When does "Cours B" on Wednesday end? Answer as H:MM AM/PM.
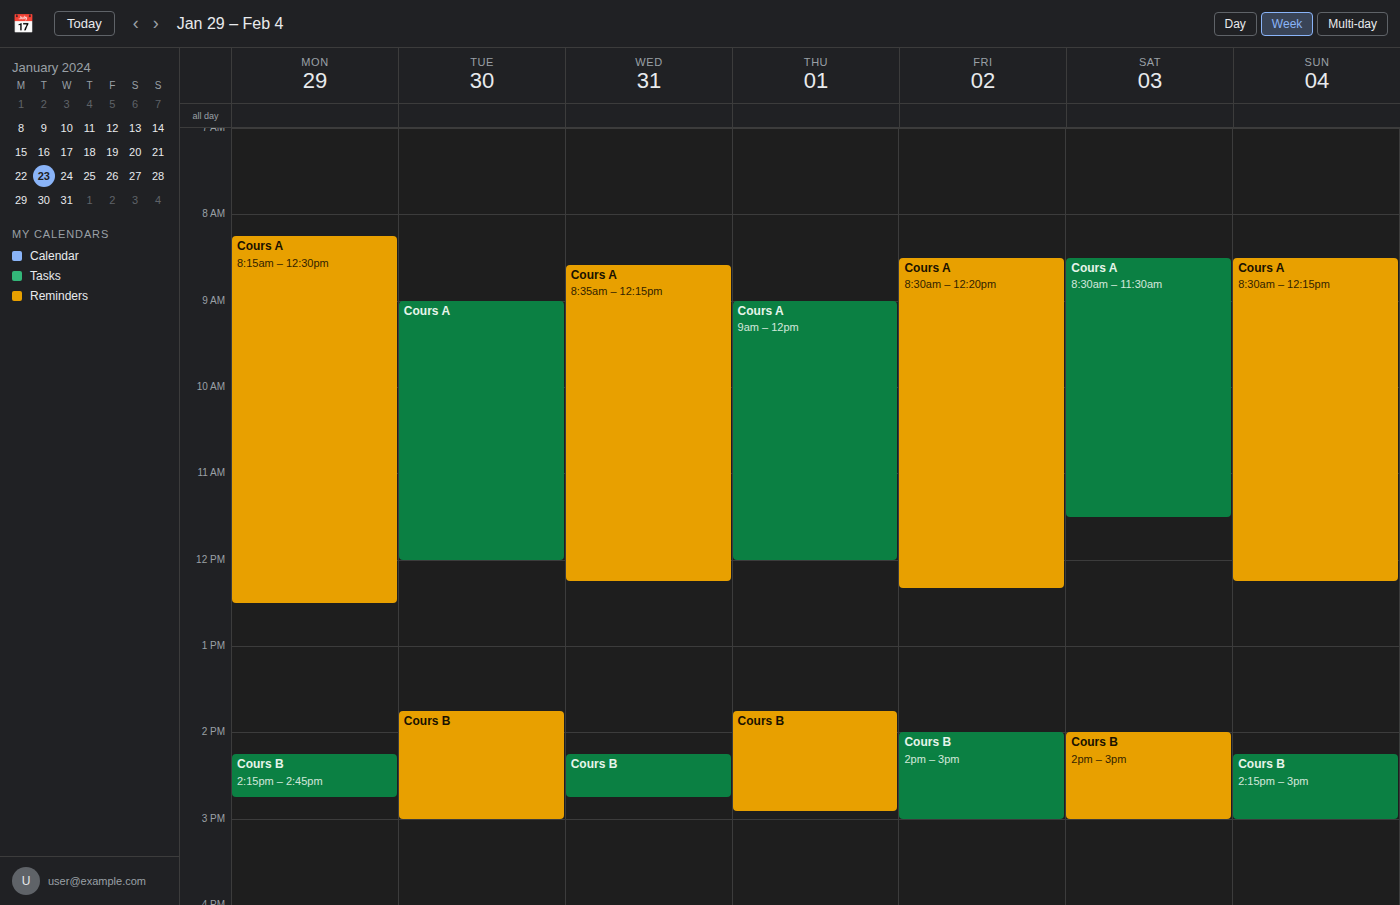
2:45 PM